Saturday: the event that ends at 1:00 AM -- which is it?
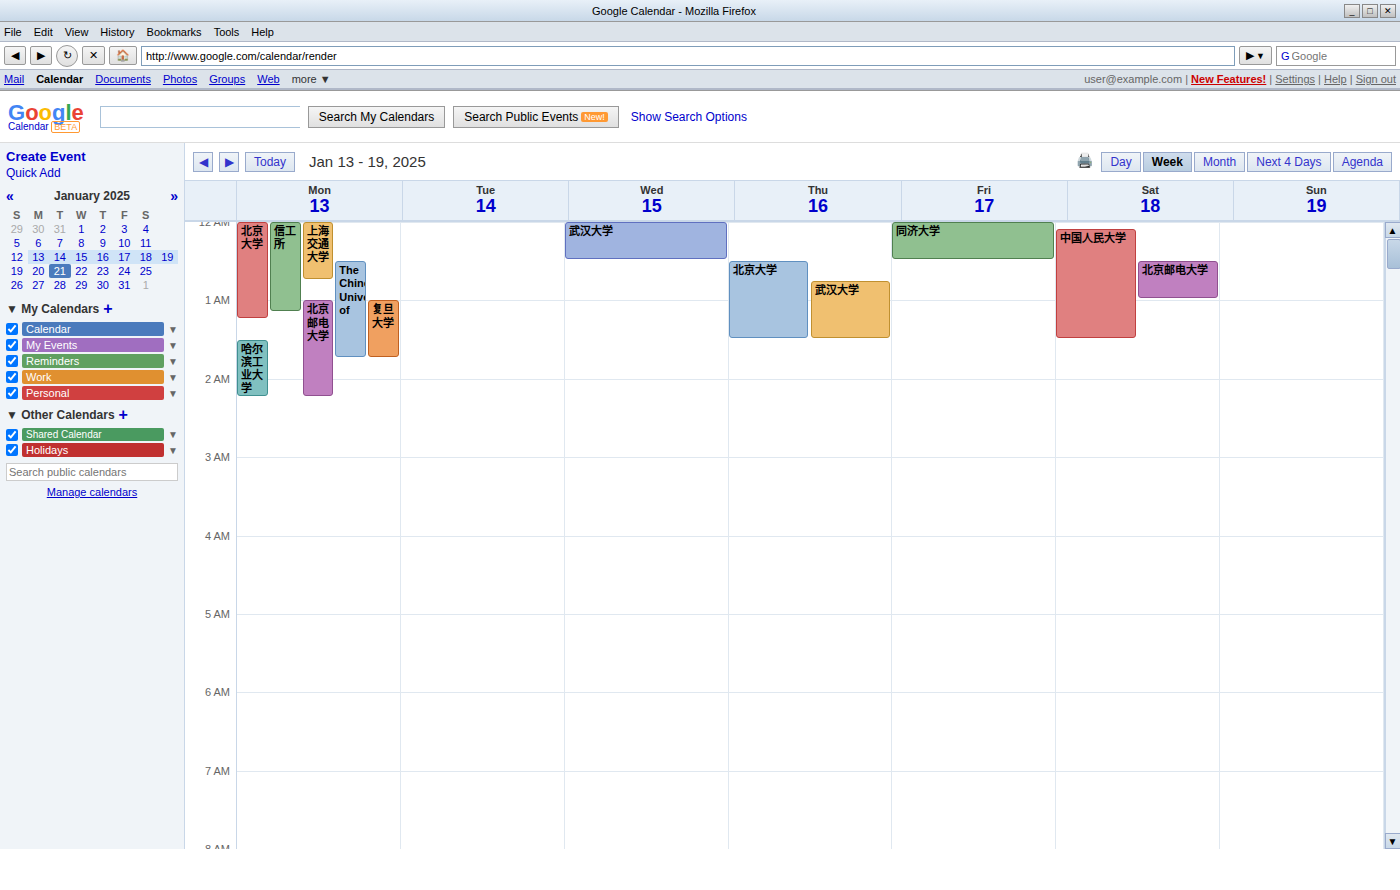
"北京邮电大学"